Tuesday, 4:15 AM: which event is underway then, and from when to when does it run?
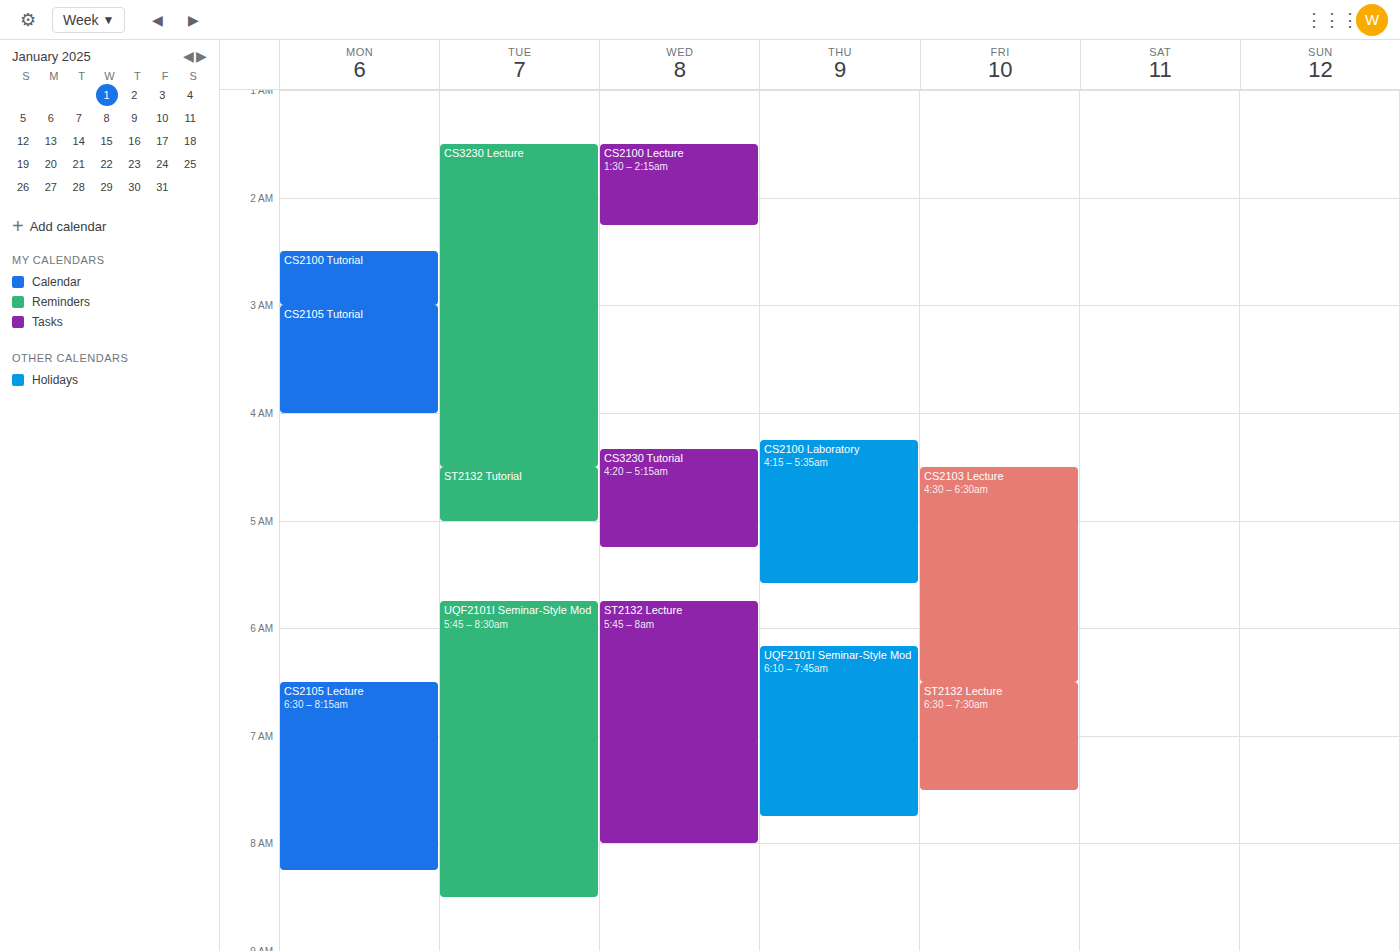
"CS3230 Lecture", 1:30 AM to 4:30 AM